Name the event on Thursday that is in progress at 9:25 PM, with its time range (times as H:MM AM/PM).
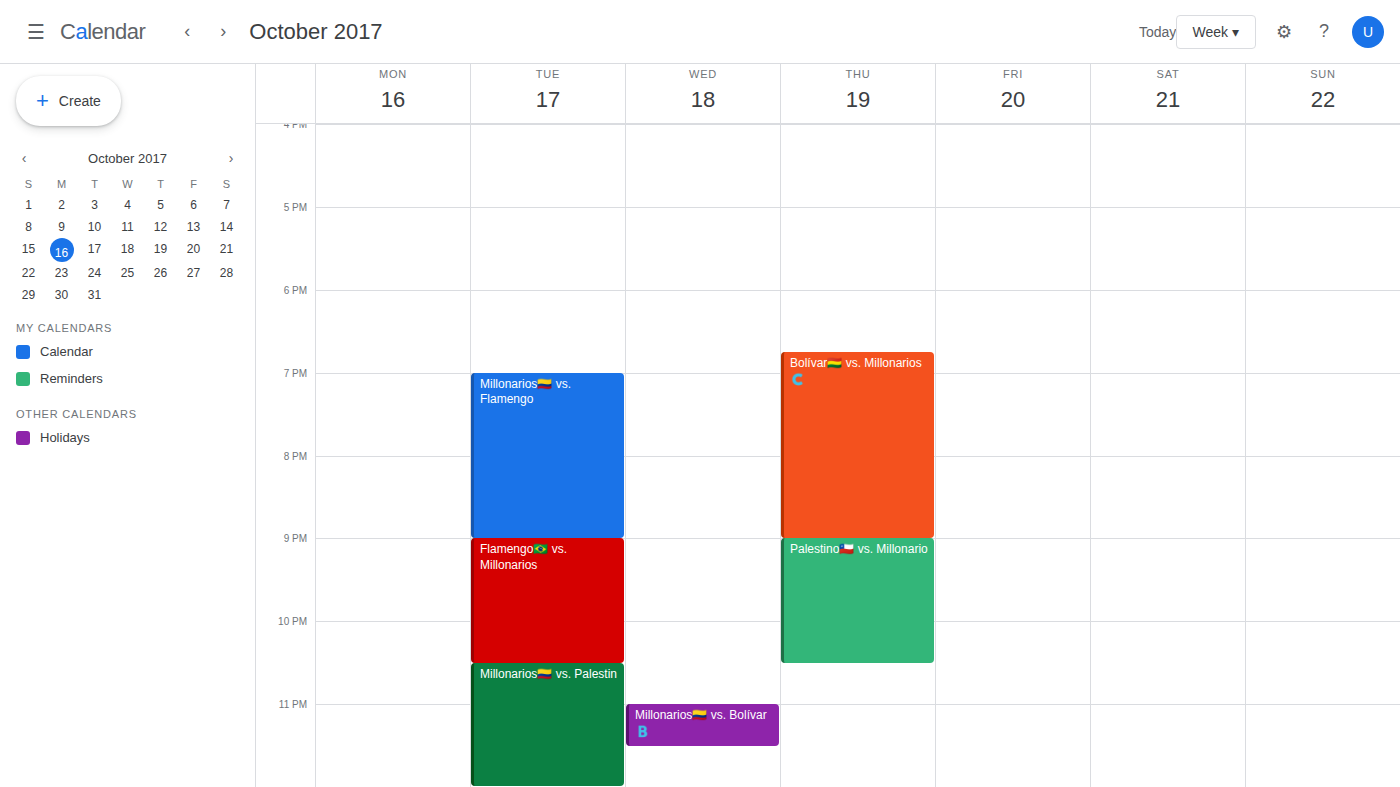
"Palestino🇨🇱 vs. Millonario", 9:00 PM to 10:30 PM